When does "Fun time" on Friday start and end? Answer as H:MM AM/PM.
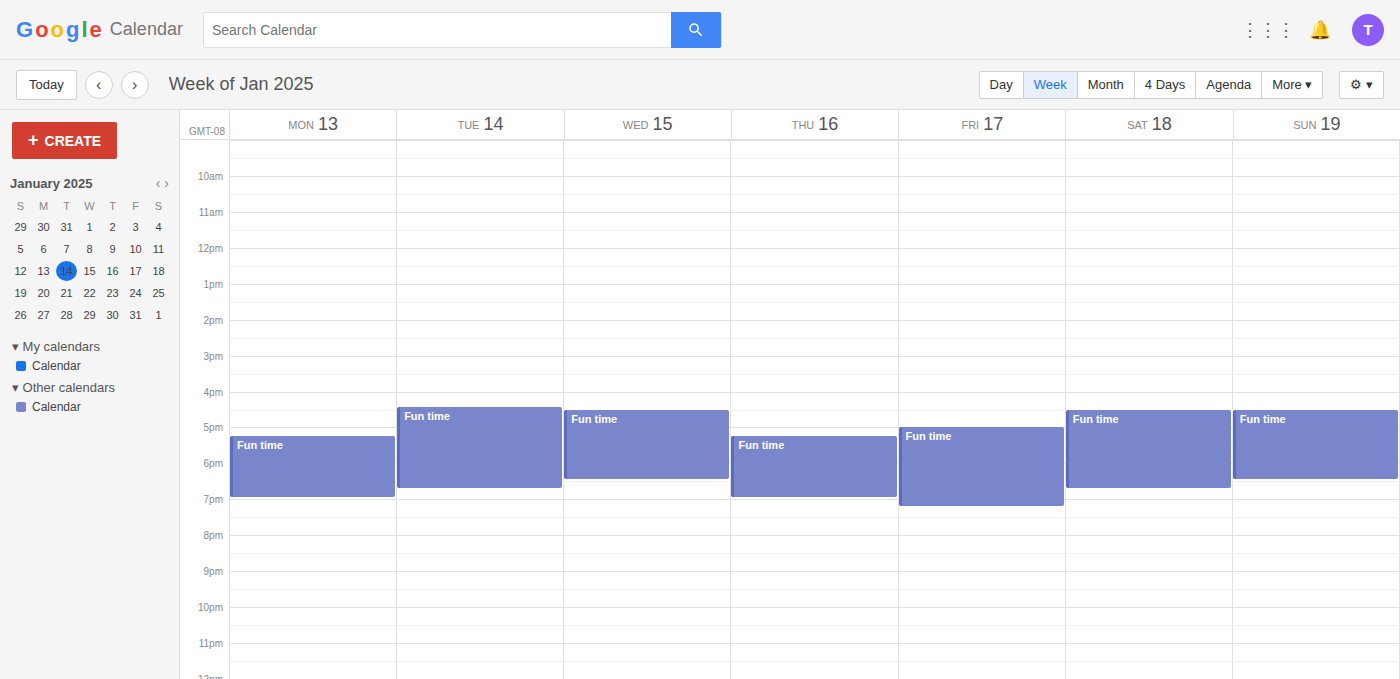
5:00 PM to 7:15 PM